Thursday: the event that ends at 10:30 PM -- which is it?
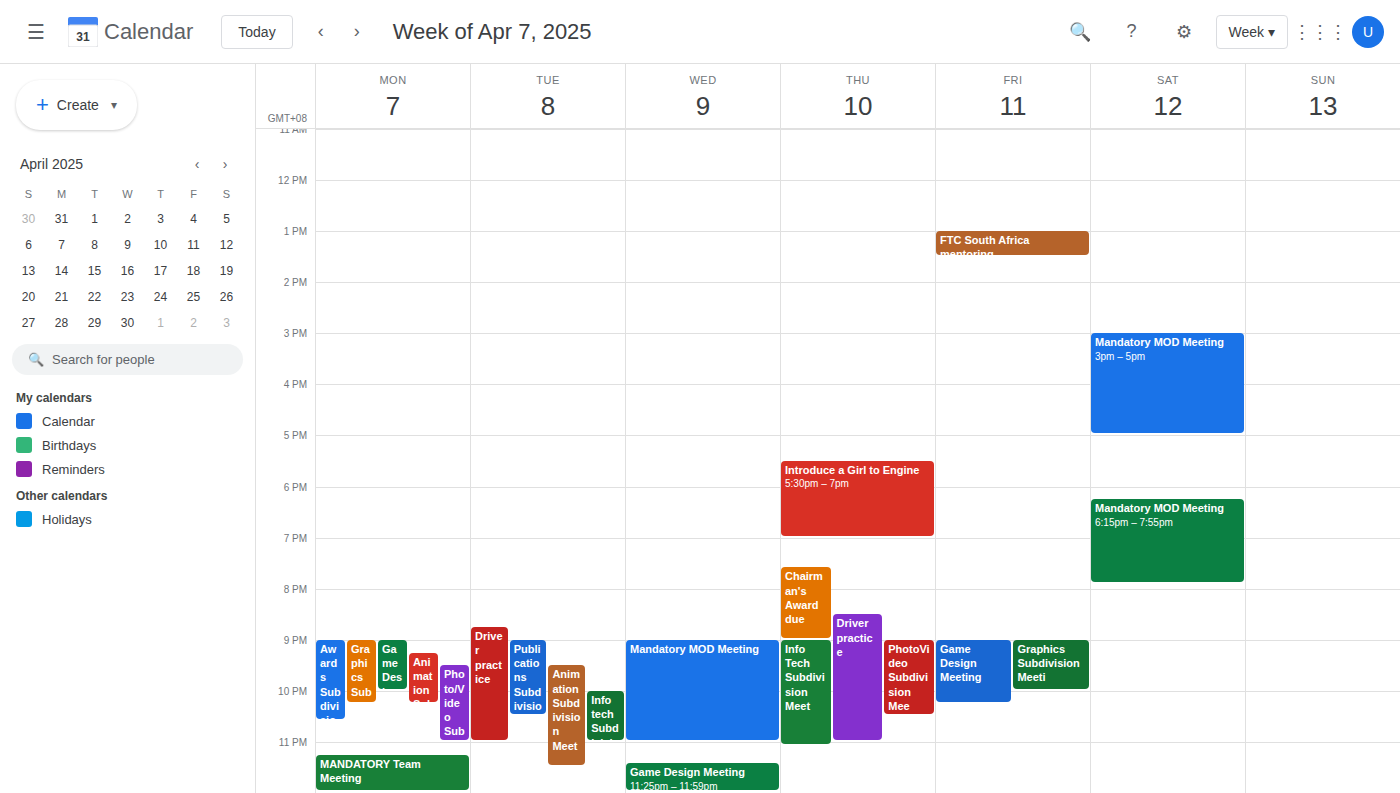
"PhotoVideo Subdivision Mee"